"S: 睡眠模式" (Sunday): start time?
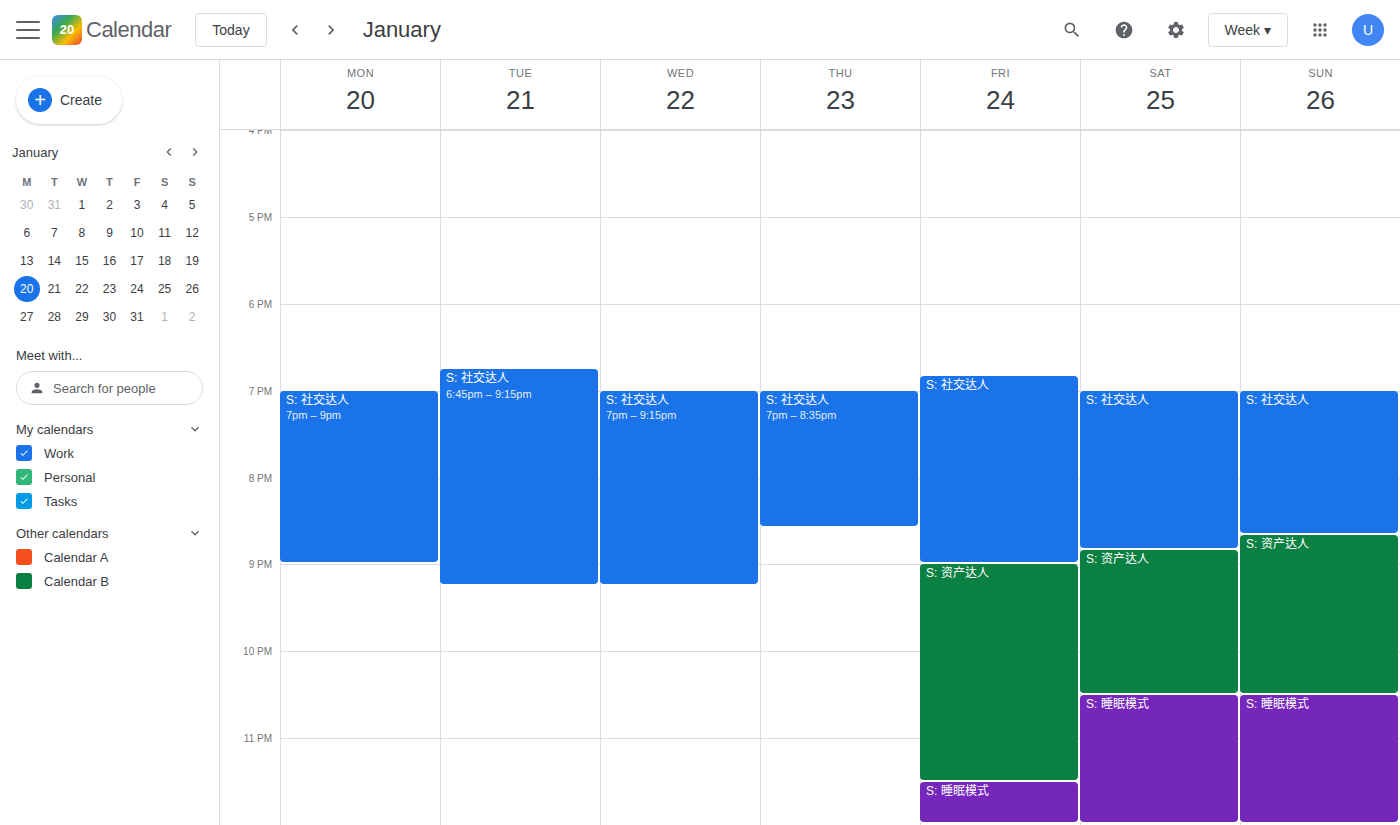
10:30 PM